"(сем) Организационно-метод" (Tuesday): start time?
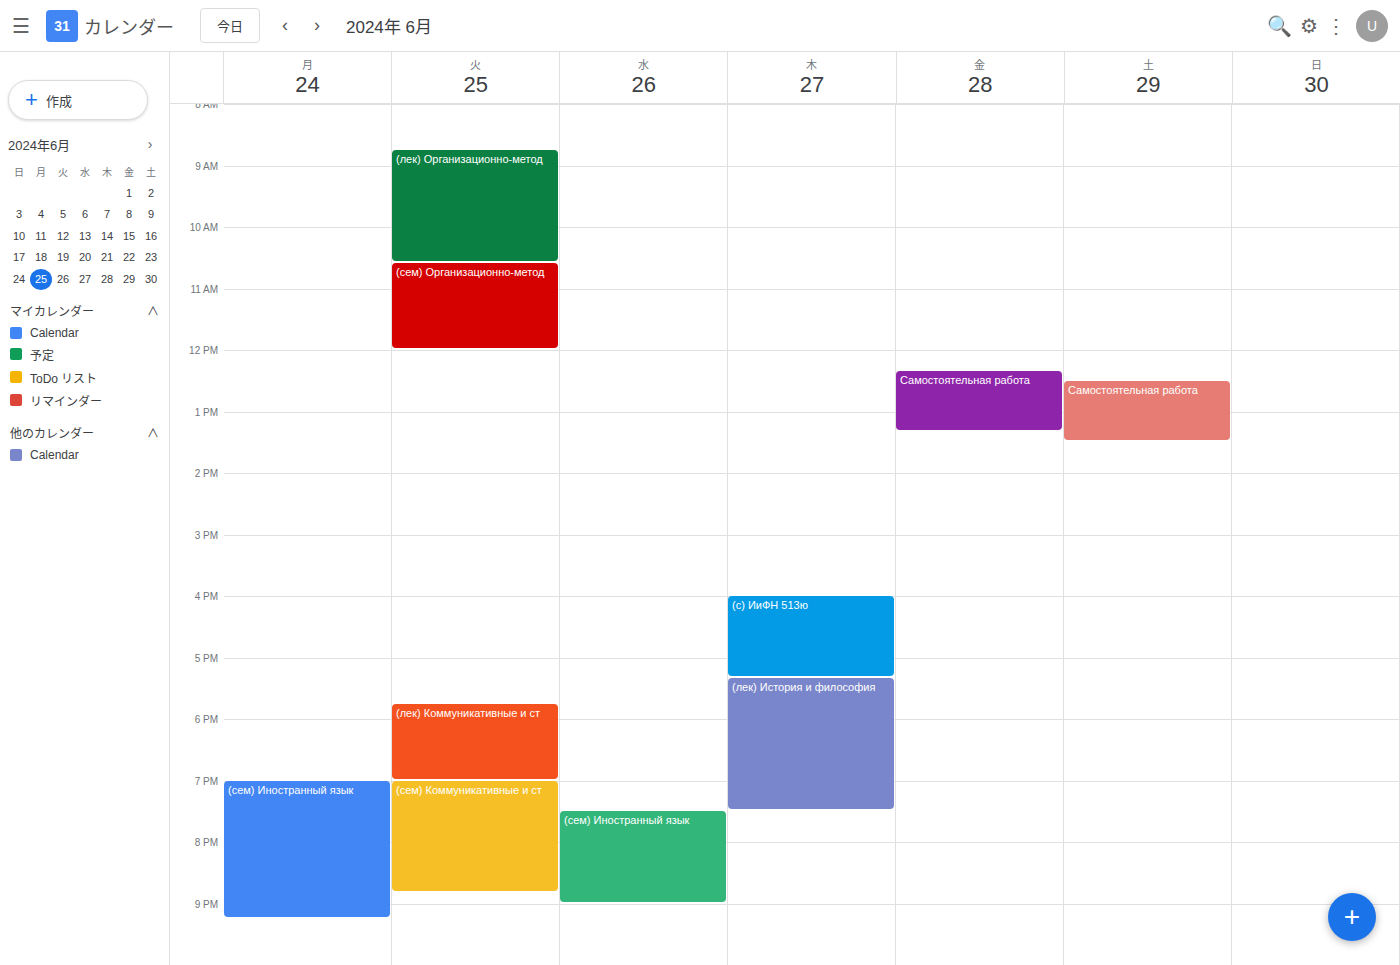
10:35